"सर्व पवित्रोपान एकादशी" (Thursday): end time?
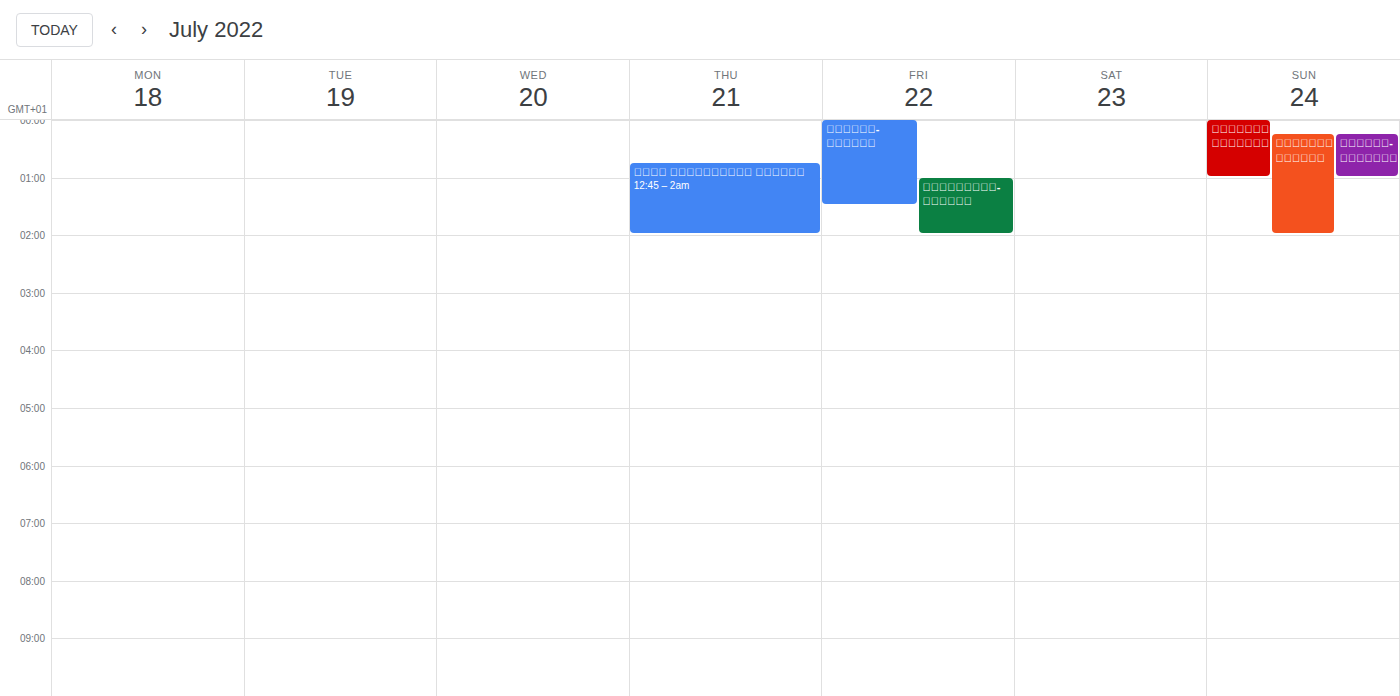
2:00 AM